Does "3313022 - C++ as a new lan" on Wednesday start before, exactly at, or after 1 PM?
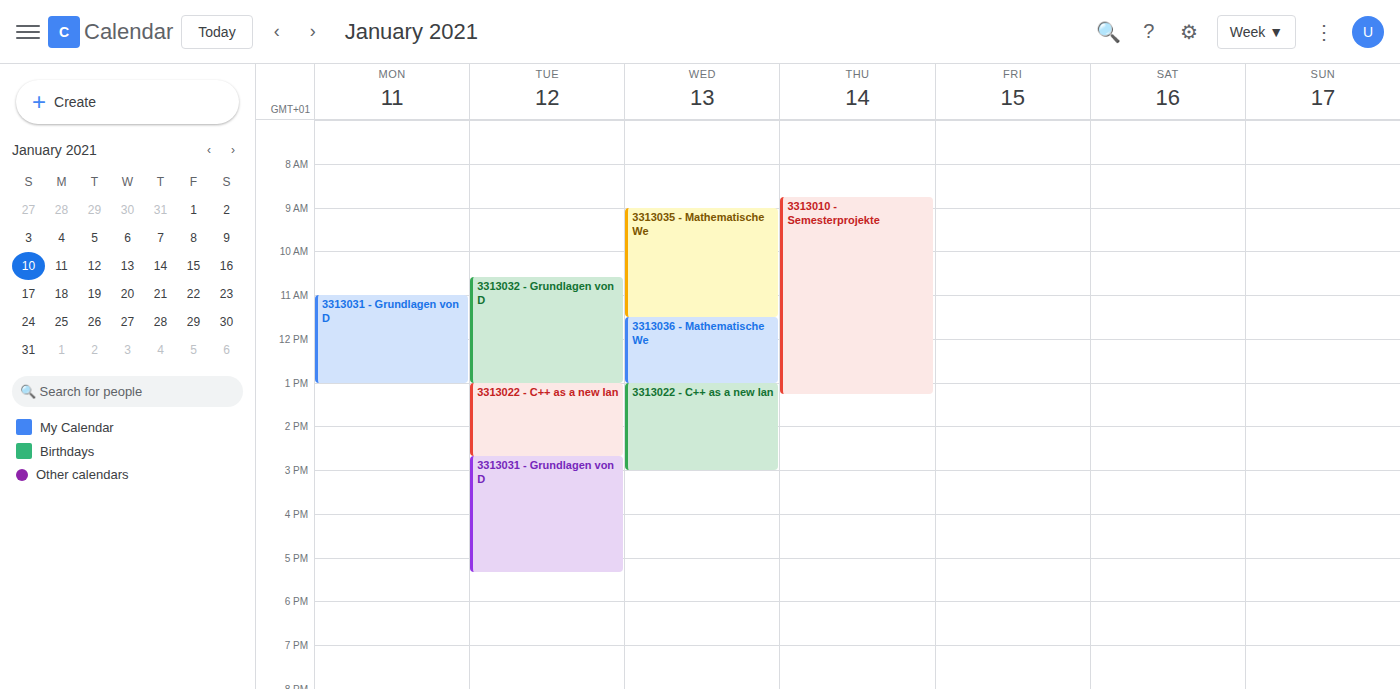
1:00 PM -- exactly at 1 PM, on the 1 PM line.